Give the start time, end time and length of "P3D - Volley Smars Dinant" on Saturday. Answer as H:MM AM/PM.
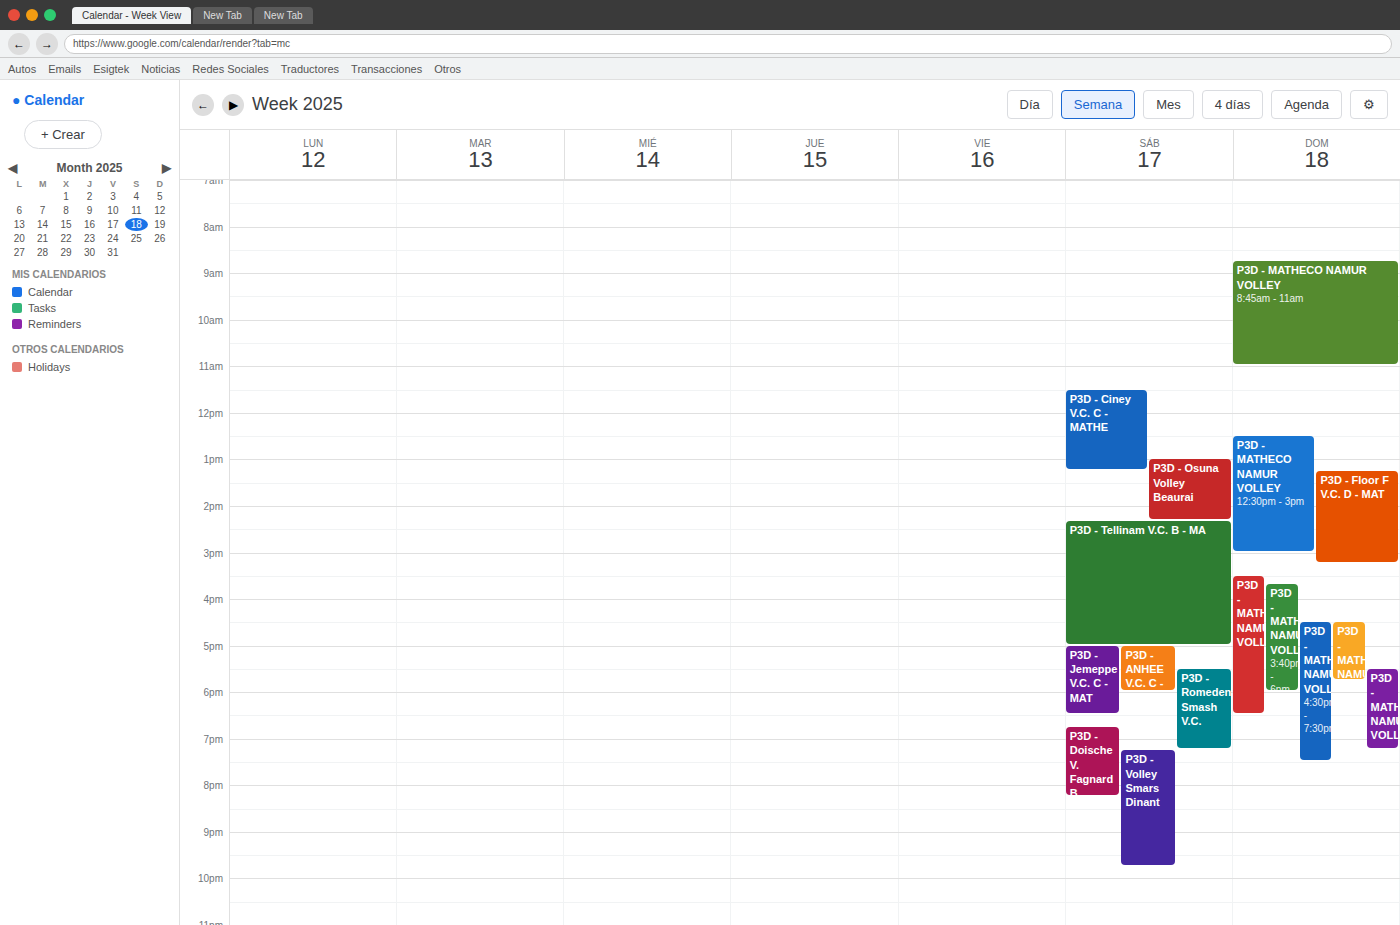
7:15 PM to 9:45 PM, 2 hours 30 minutes